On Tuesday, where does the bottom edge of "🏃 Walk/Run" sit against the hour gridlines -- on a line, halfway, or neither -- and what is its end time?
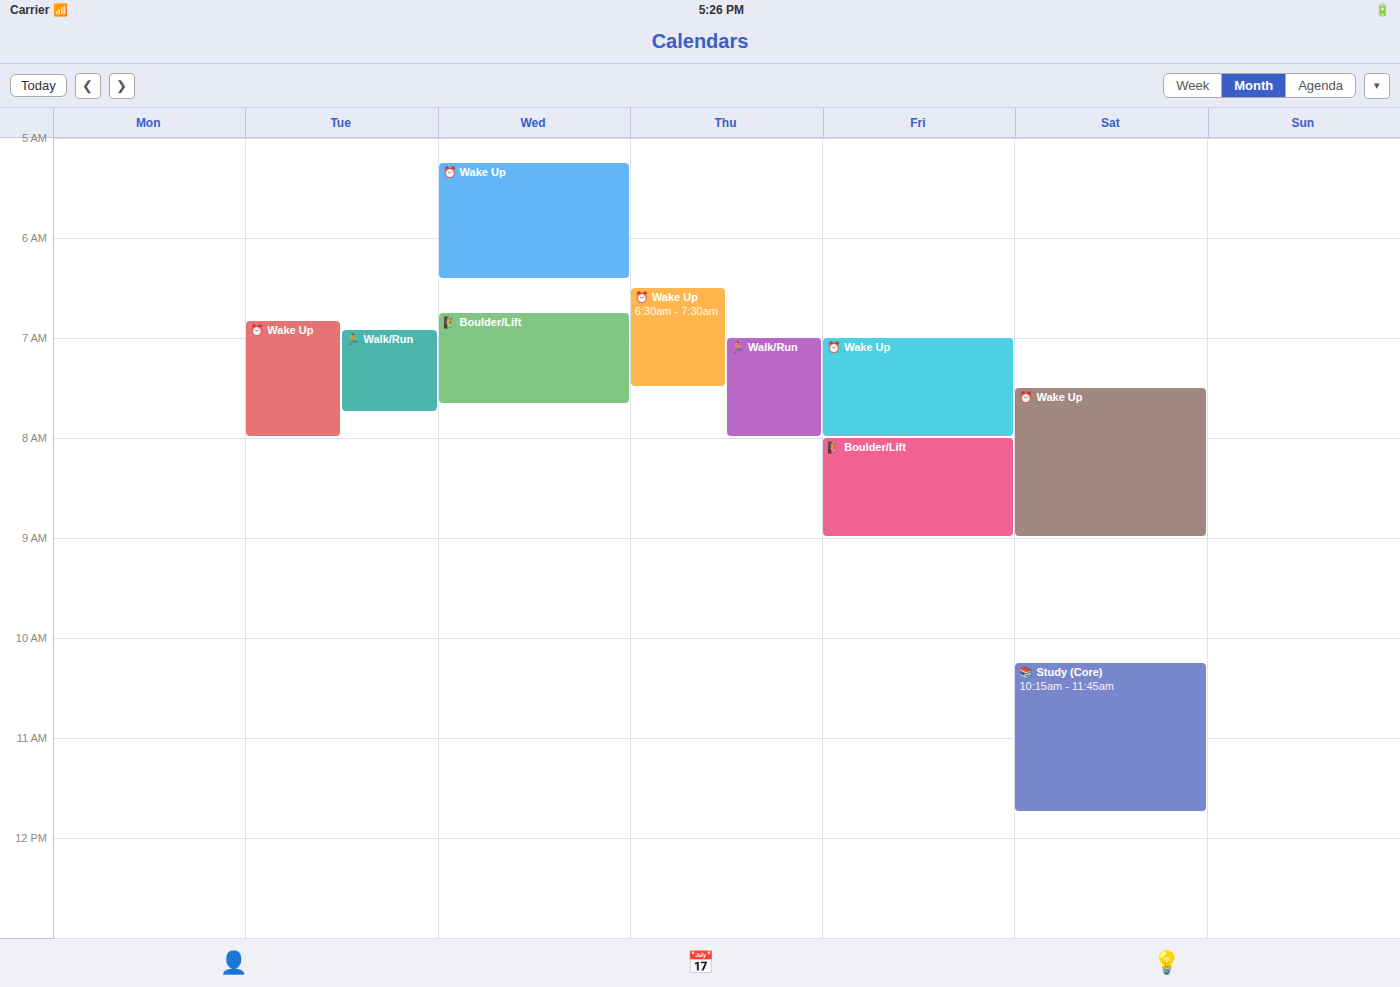
7:45 AM -- neither: three quarters of the way from the 7 AM line to the 8 AM line.